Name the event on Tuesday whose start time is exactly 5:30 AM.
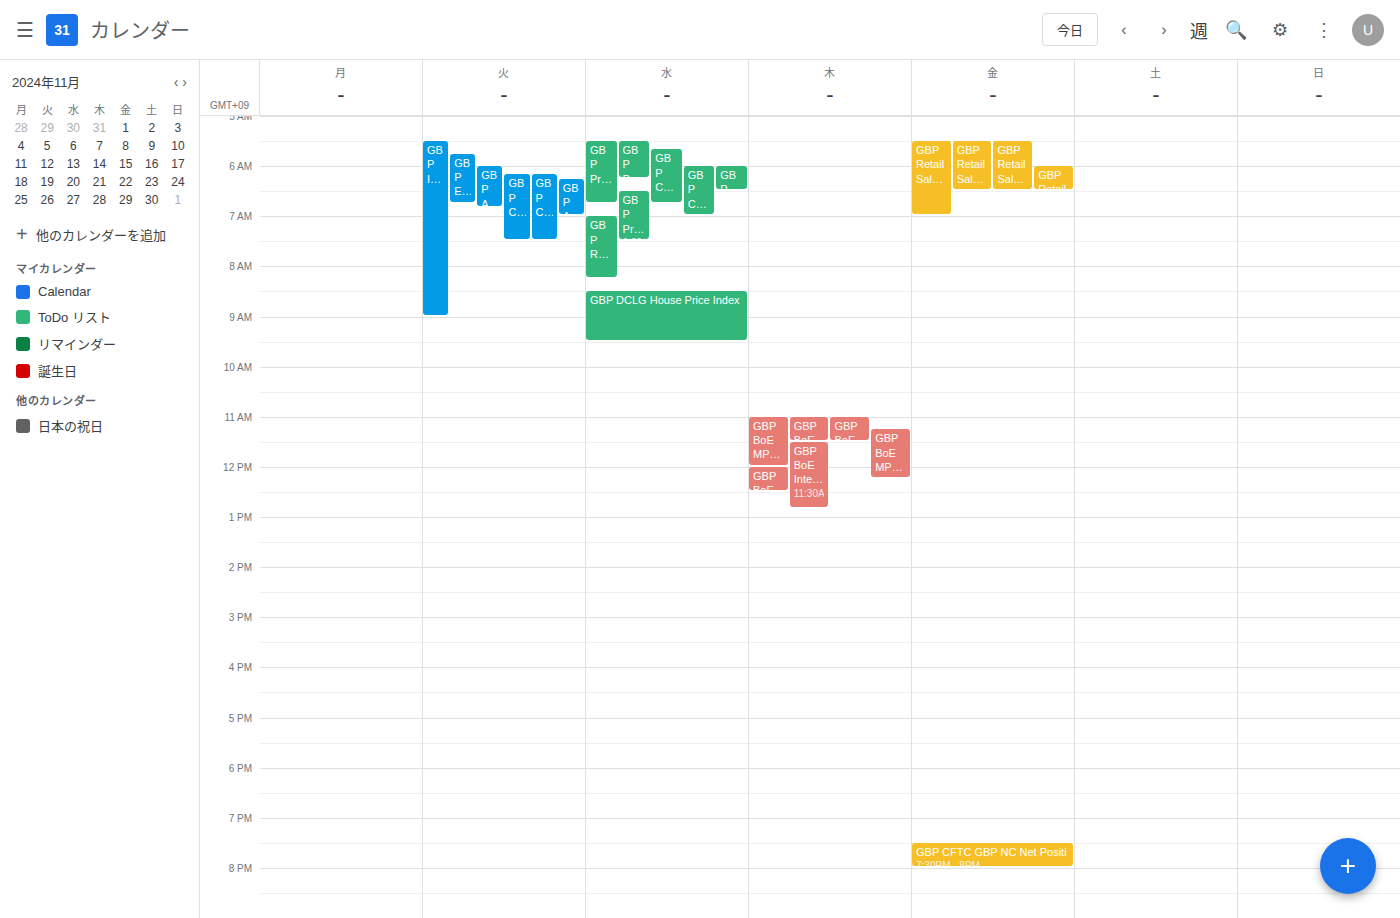
"GBP ILO Unemployment Rate"